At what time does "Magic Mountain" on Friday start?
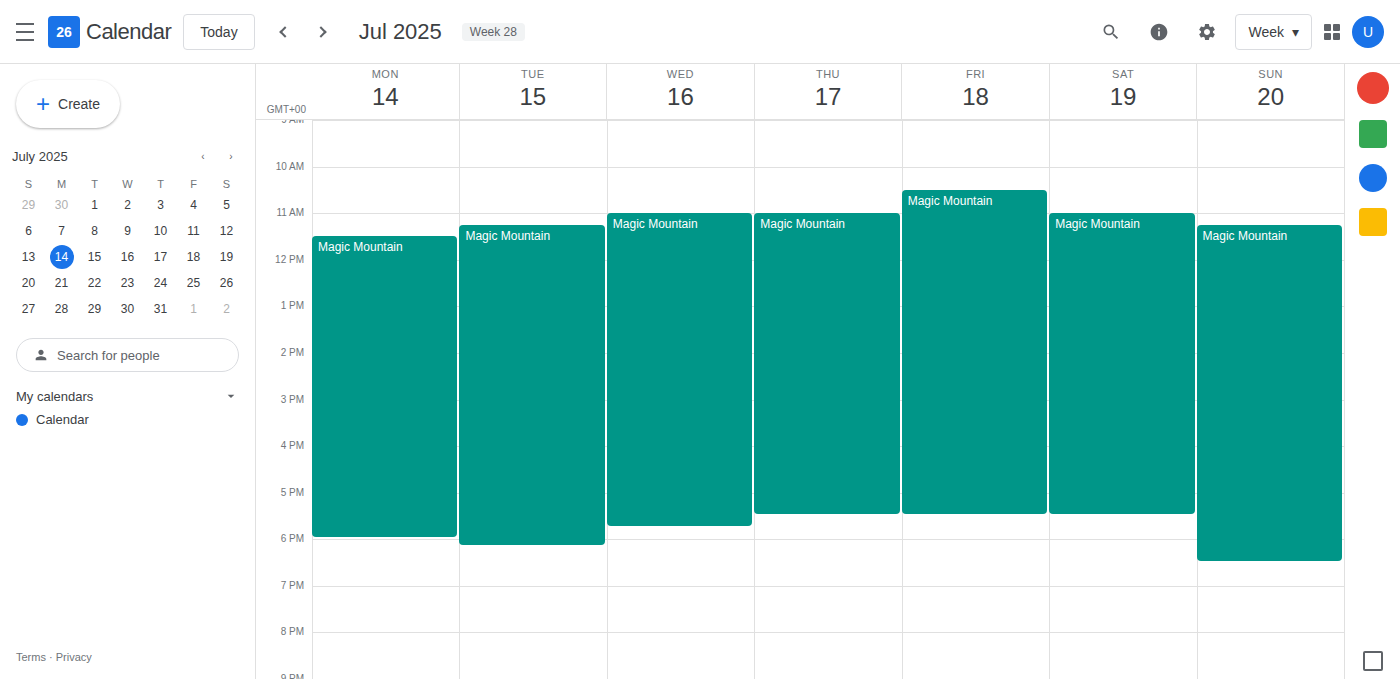
10:30 AM